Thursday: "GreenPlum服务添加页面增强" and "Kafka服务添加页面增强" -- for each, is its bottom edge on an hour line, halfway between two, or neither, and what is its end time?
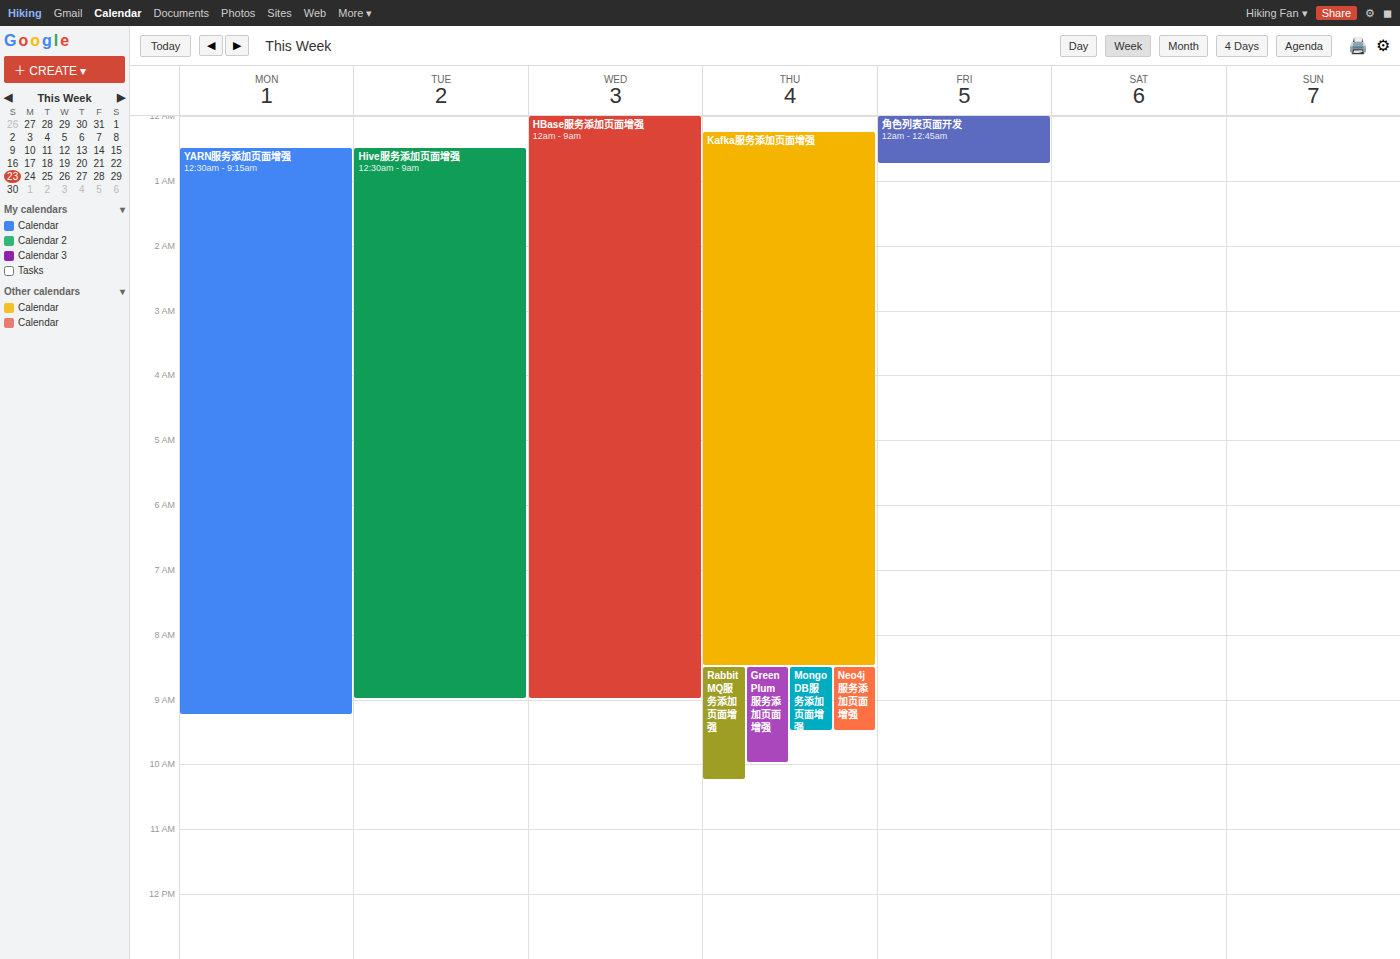
"GreenPlum服务添加页面增强": 10:00 AM, exactly on the 10 AM line. "Kafka服务添加页面增强": 8:30 AM, halfway between the 8 AM and 9 AM lines.